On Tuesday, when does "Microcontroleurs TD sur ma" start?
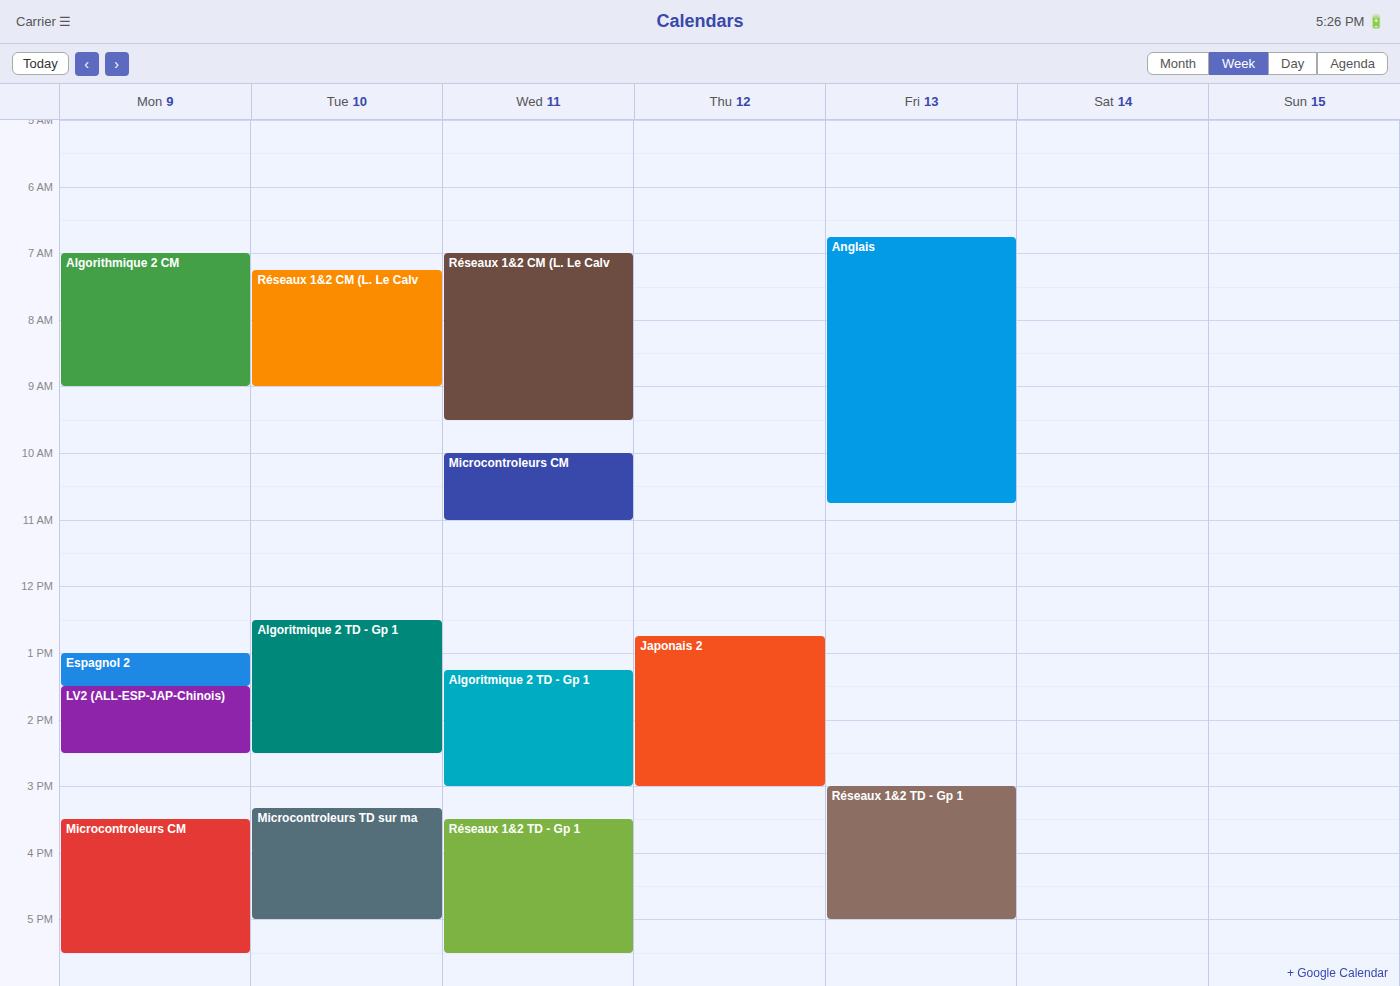
3:20 PM